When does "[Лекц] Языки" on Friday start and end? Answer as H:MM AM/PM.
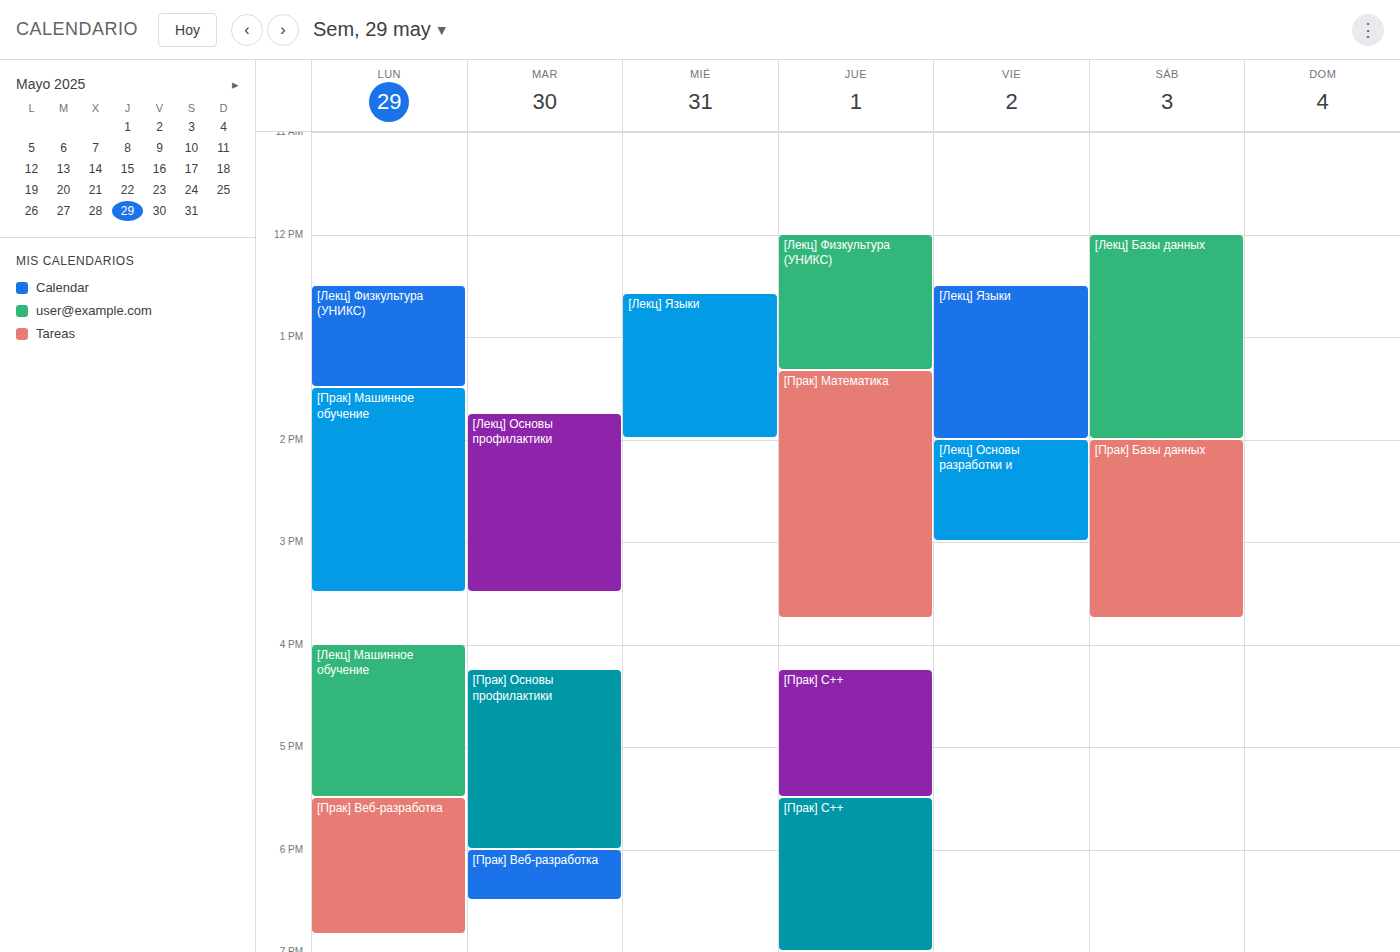
12:30 PM to 2:00 PM